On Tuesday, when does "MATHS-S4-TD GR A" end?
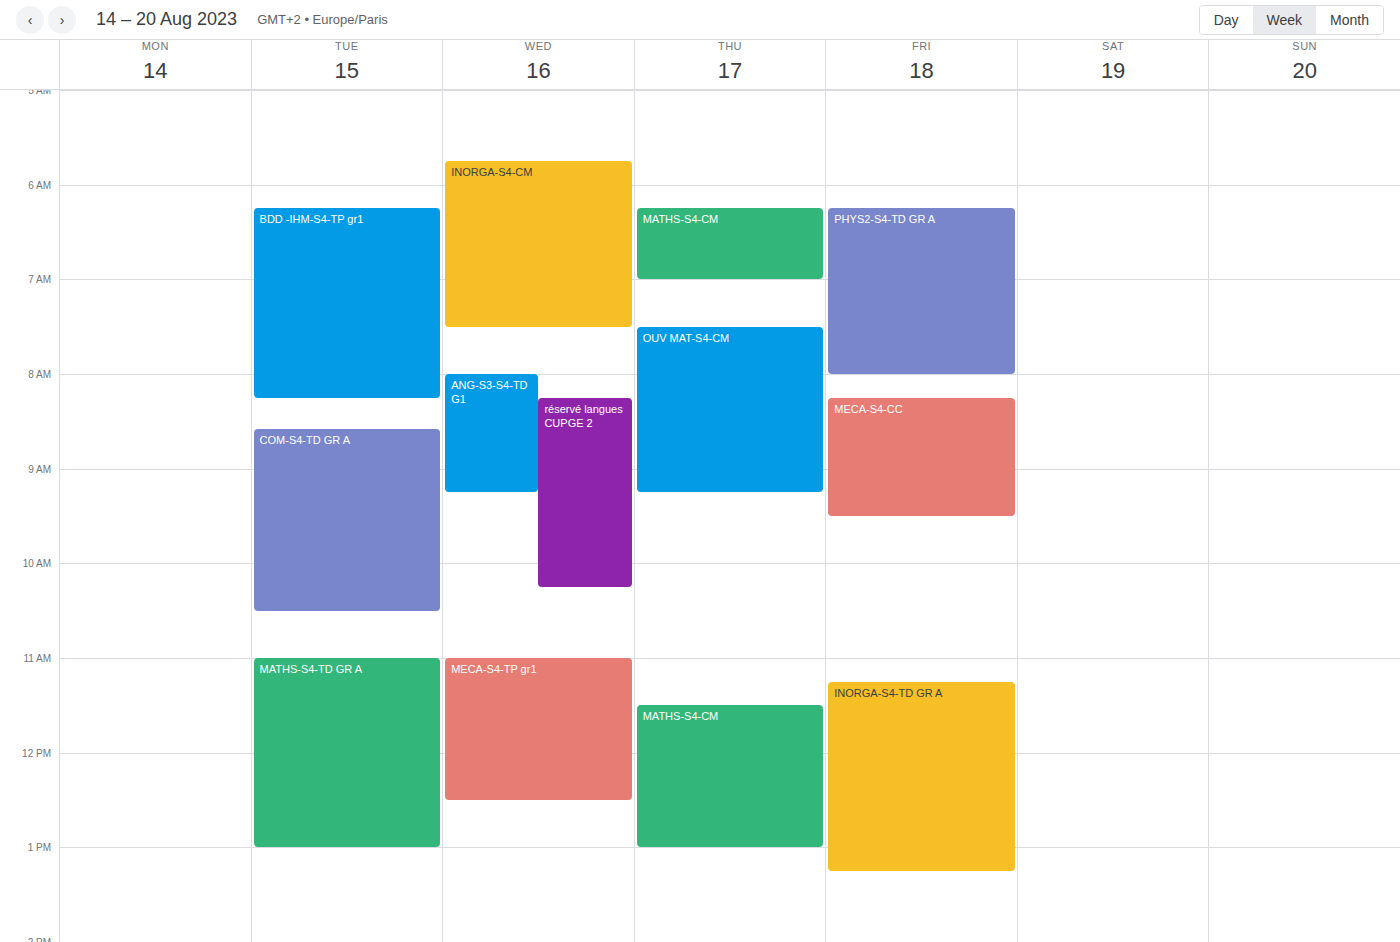
1:00 PM